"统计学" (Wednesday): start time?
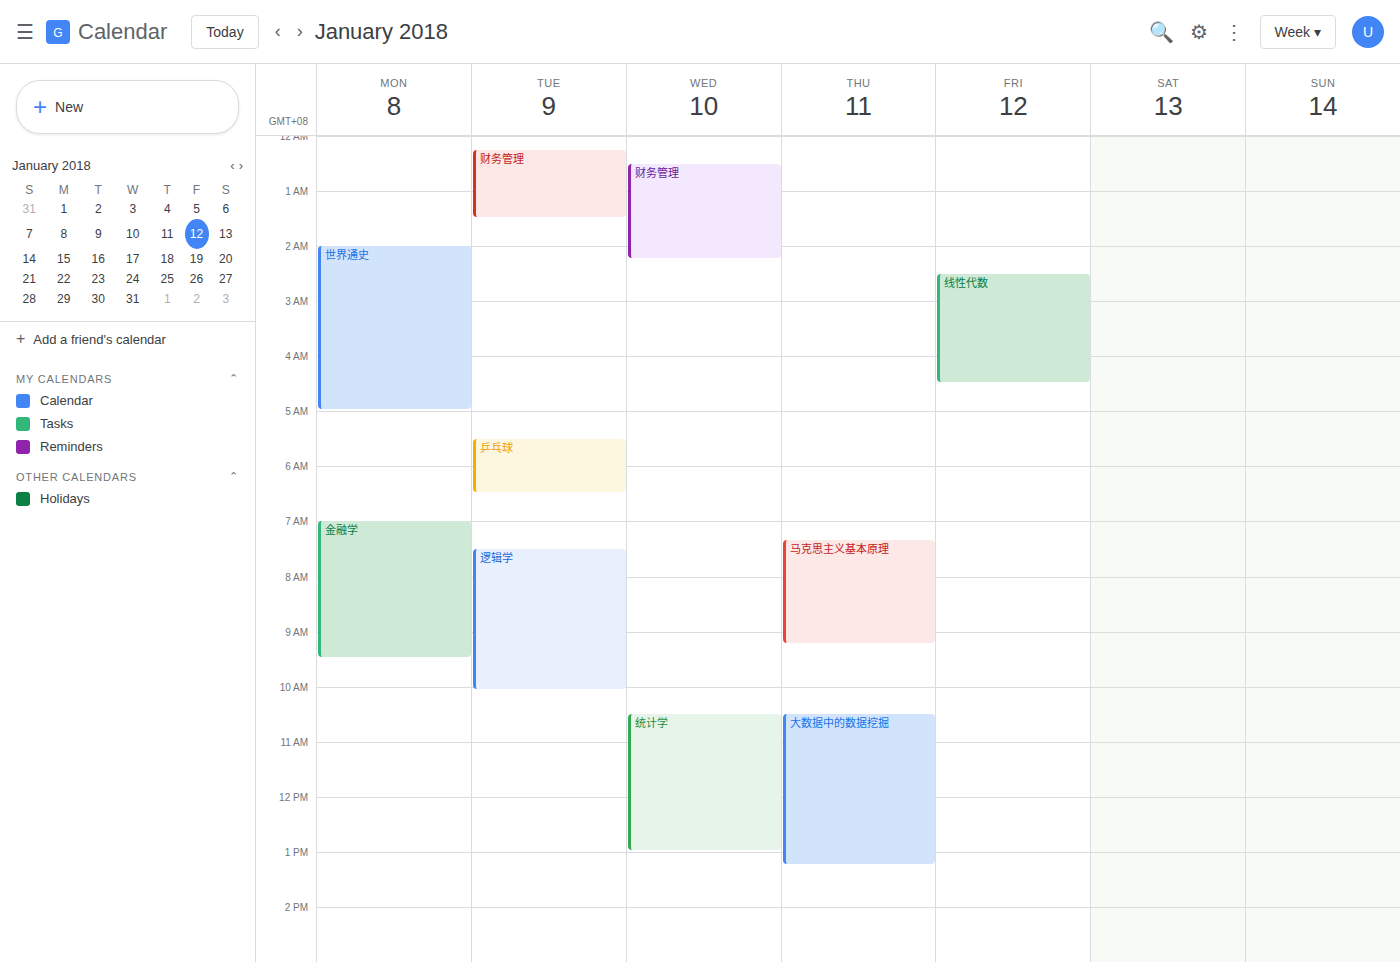
10:30